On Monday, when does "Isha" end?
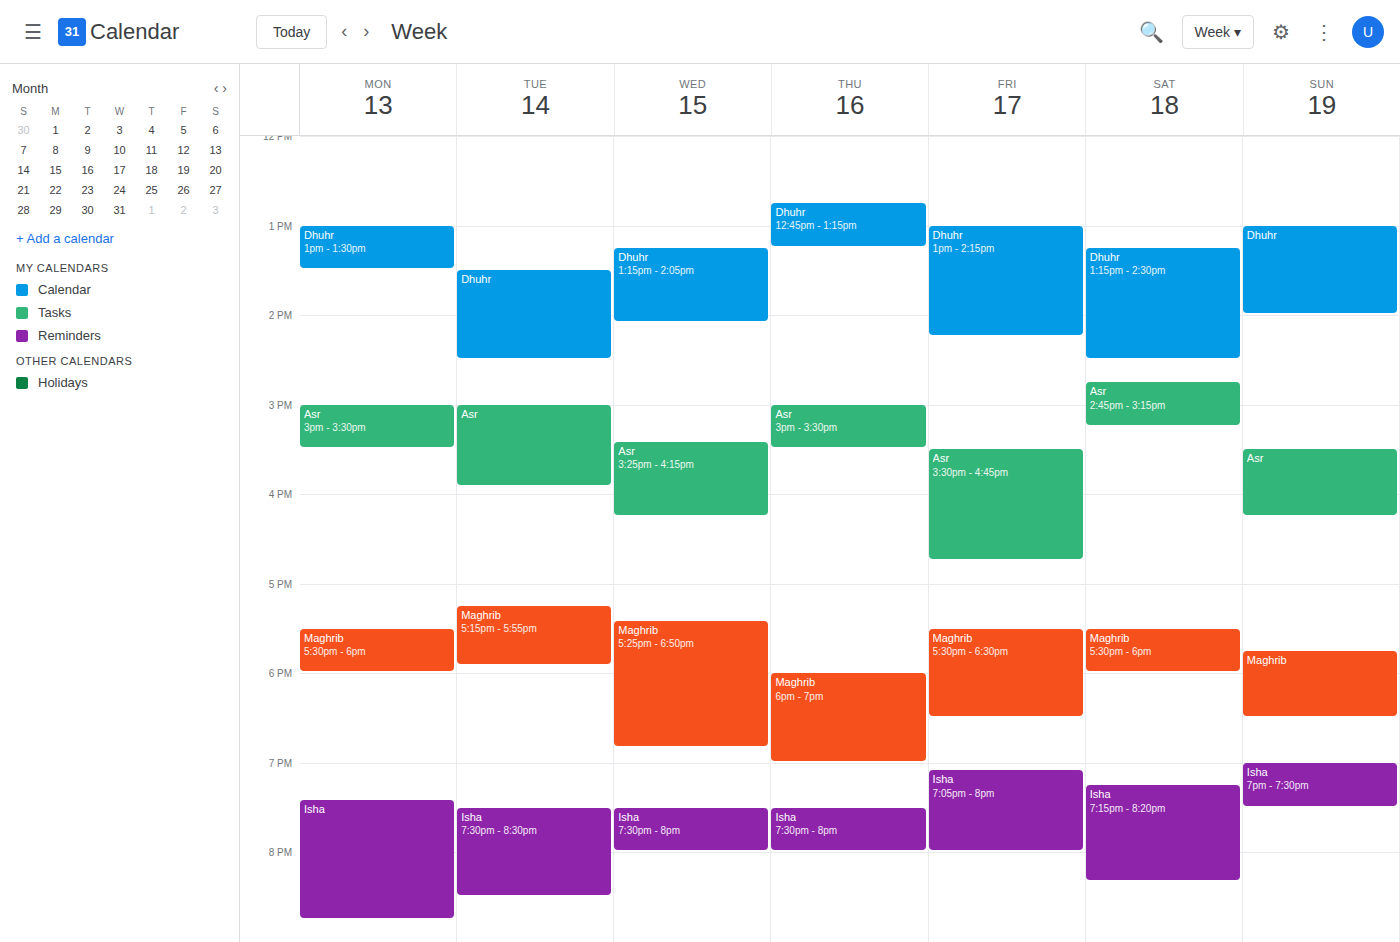
20:45